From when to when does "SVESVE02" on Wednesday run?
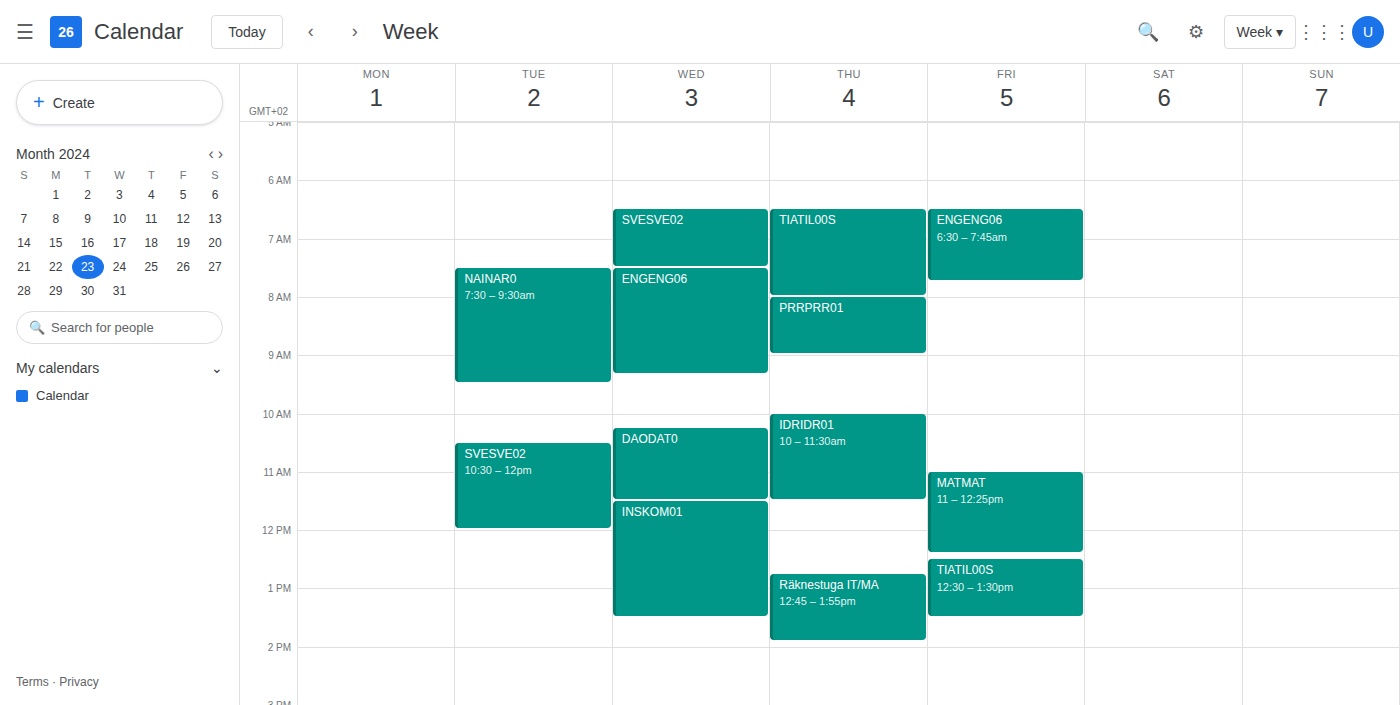
06:30 to 07:30